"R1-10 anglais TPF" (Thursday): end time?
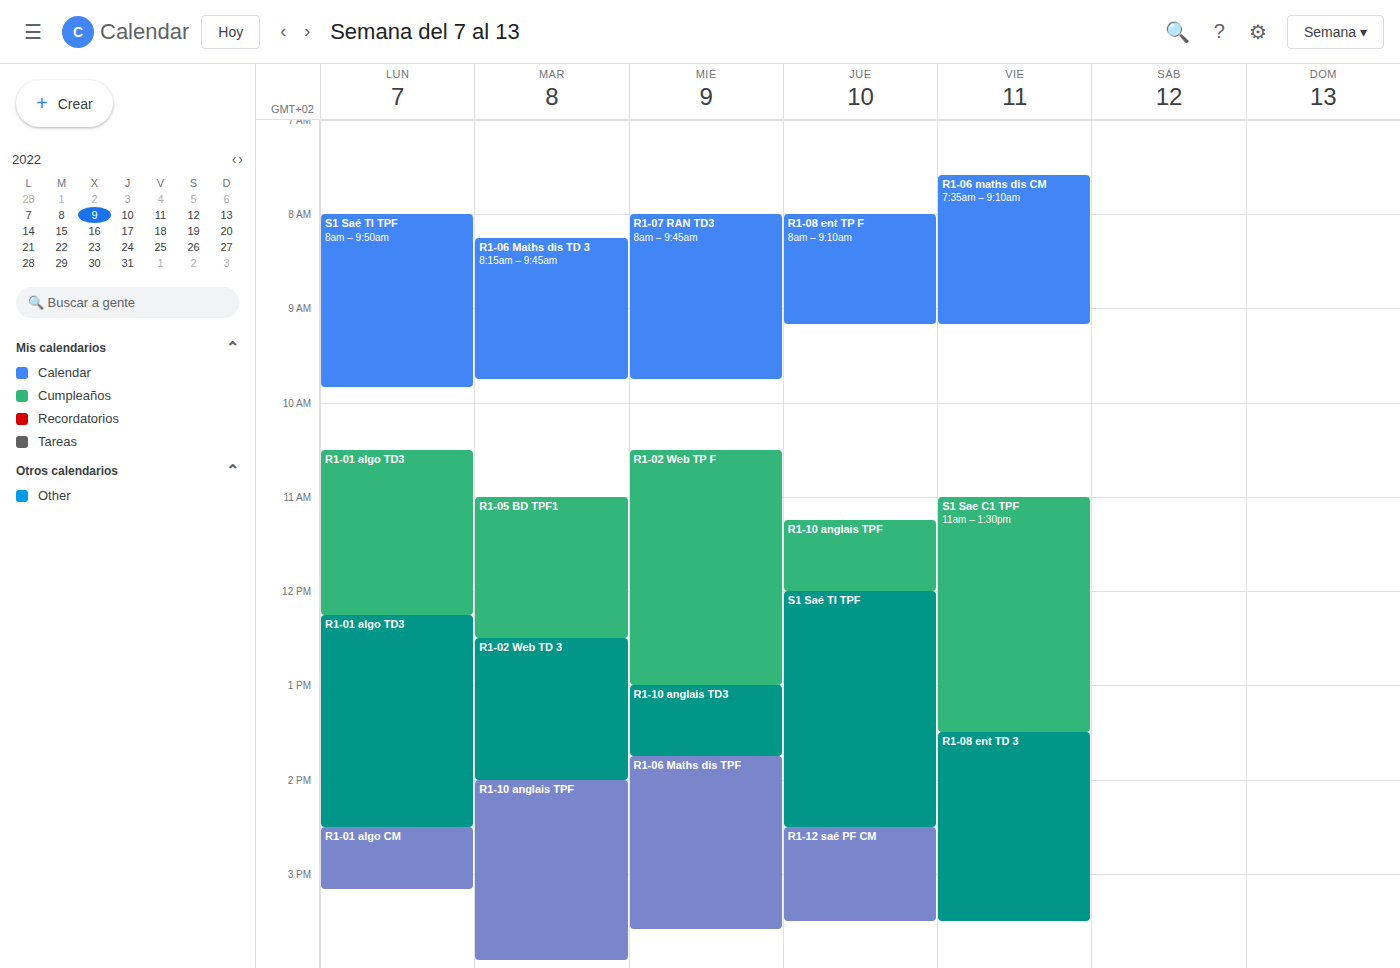
12:00